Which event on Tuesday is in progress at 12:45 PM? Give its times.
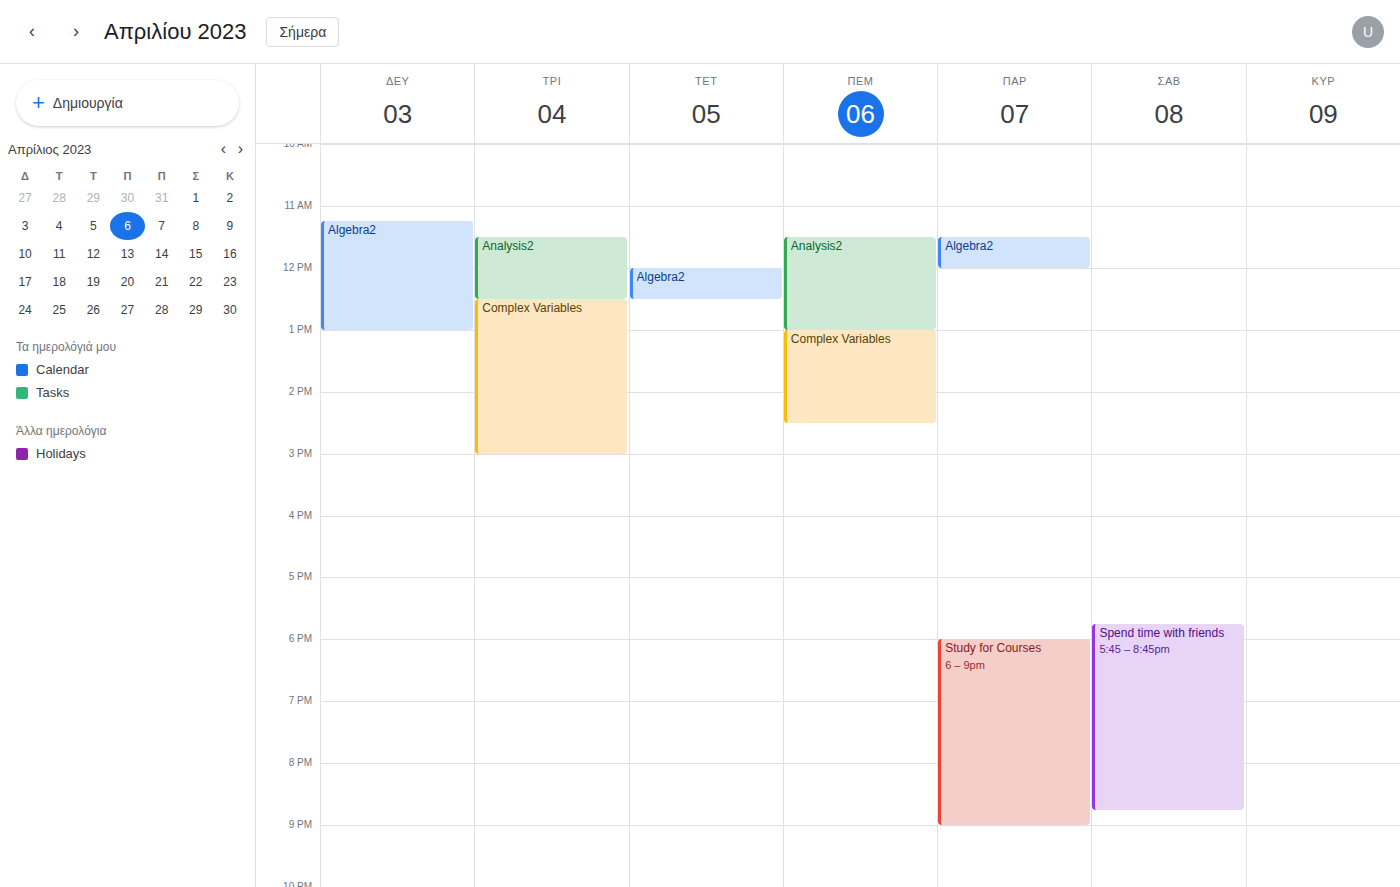
"Complex Variables", 12:30 PM to 3:00 PM